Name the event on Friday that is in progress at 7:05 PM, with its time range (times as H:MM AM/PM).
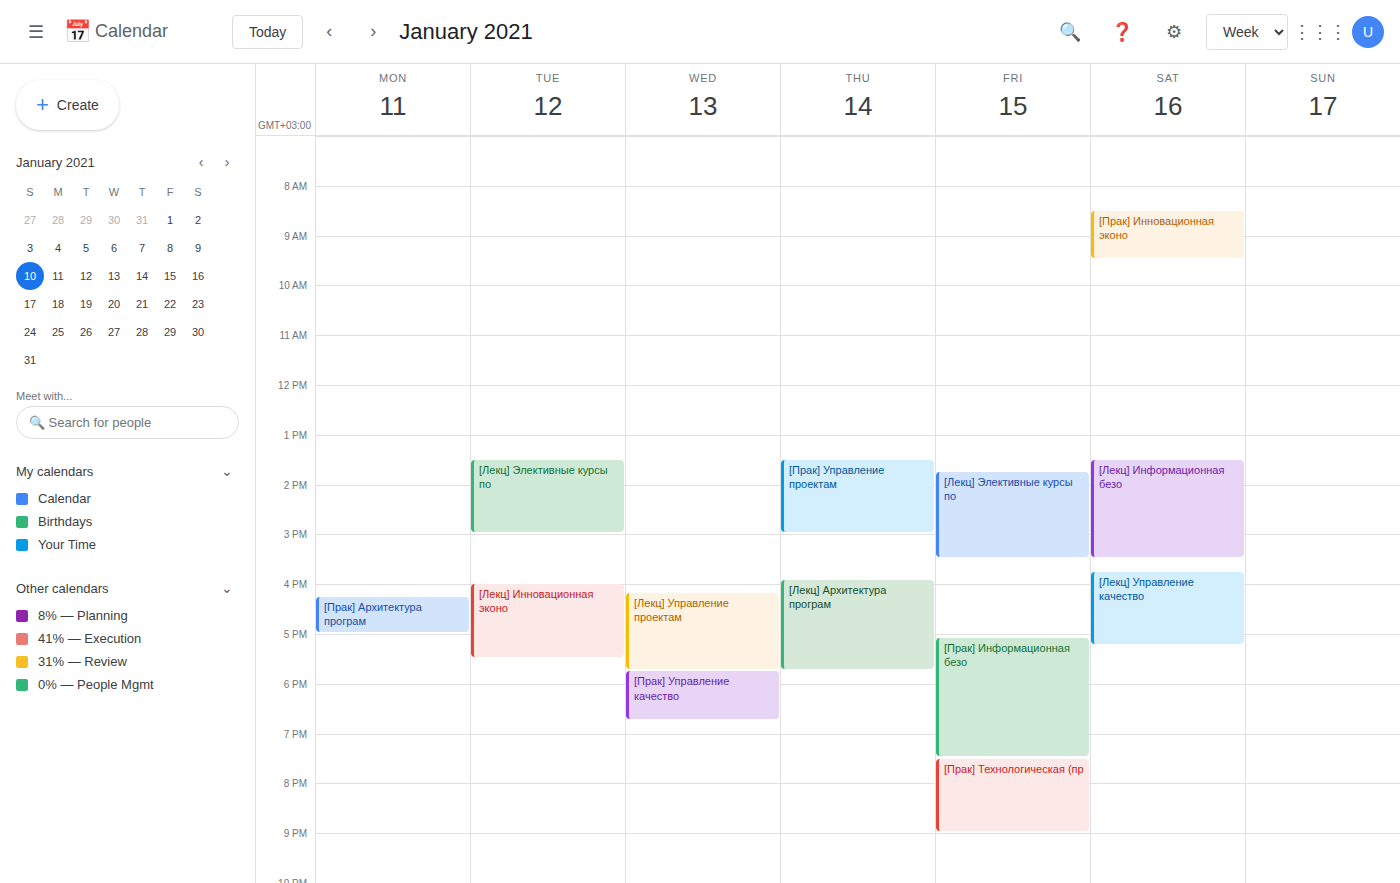
"[Прак] Информационная безо", 5:05 PM to 7:30 PM